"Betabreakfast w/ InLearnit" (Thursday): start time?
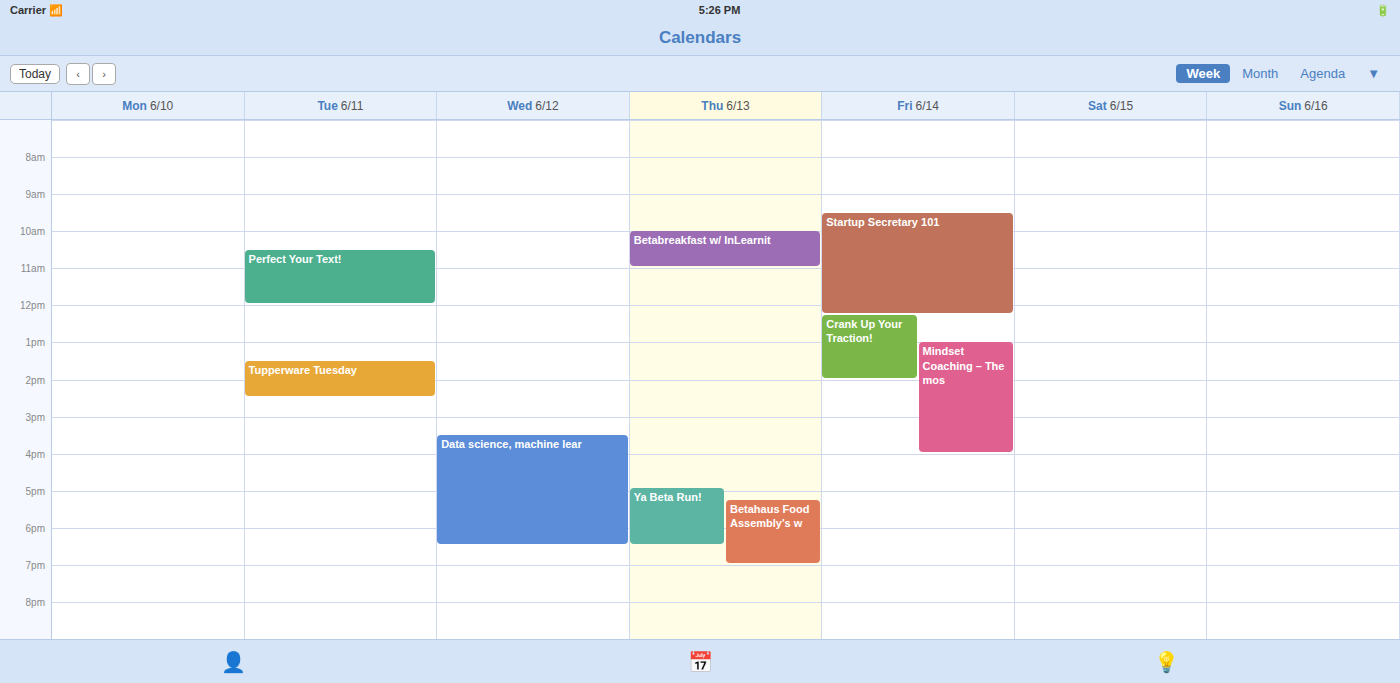
10:00 AM